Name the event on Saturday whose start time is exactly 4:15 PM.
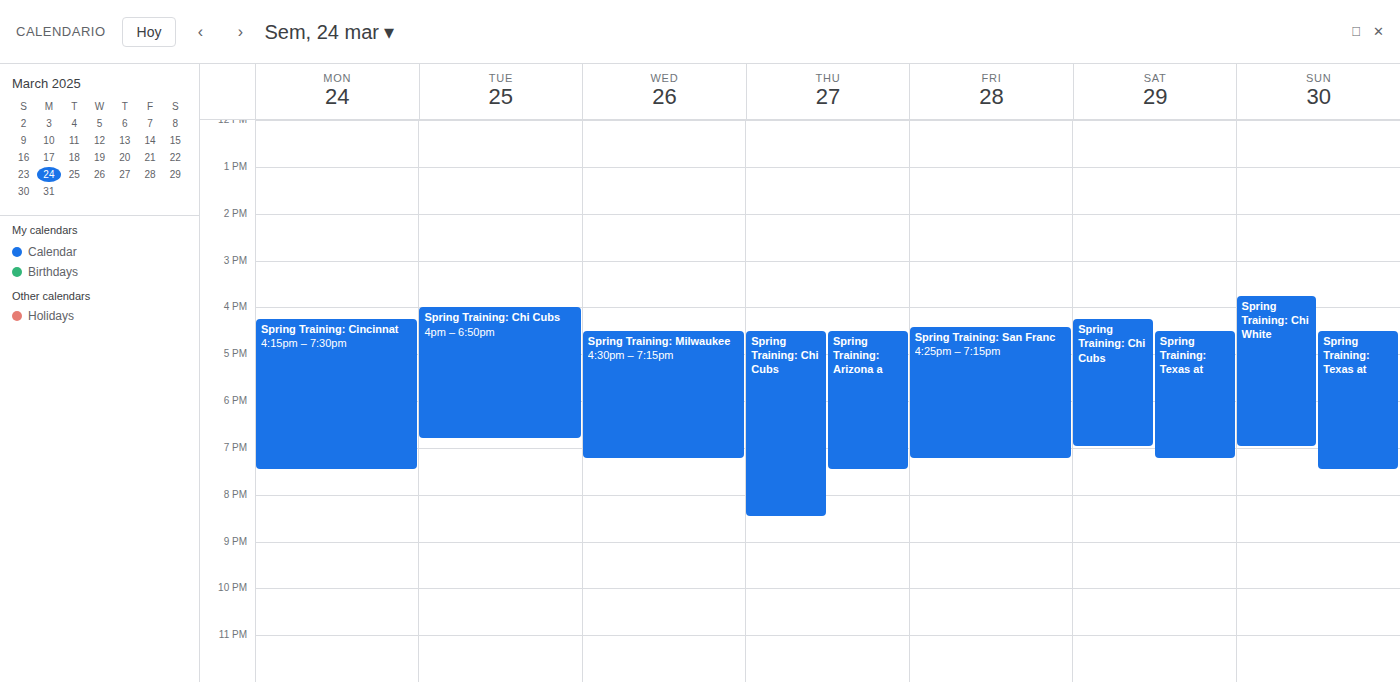
"Spring Training: Chi Cubs"